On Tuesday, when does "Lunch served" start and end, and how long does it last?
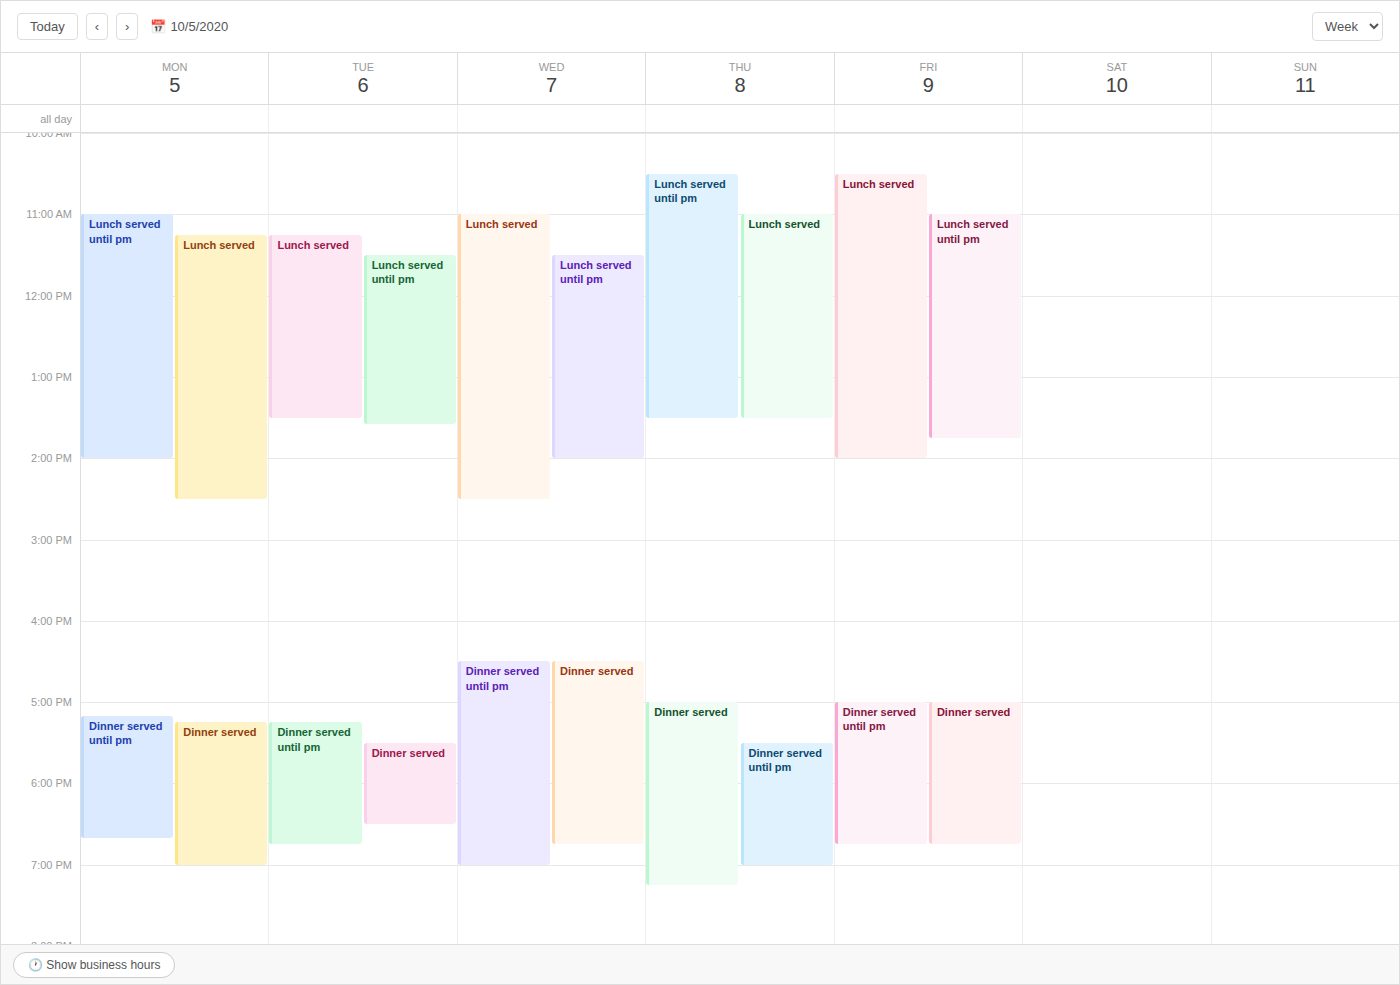
11:15 AM to 1:30 PM, 2 hours 15 minutes